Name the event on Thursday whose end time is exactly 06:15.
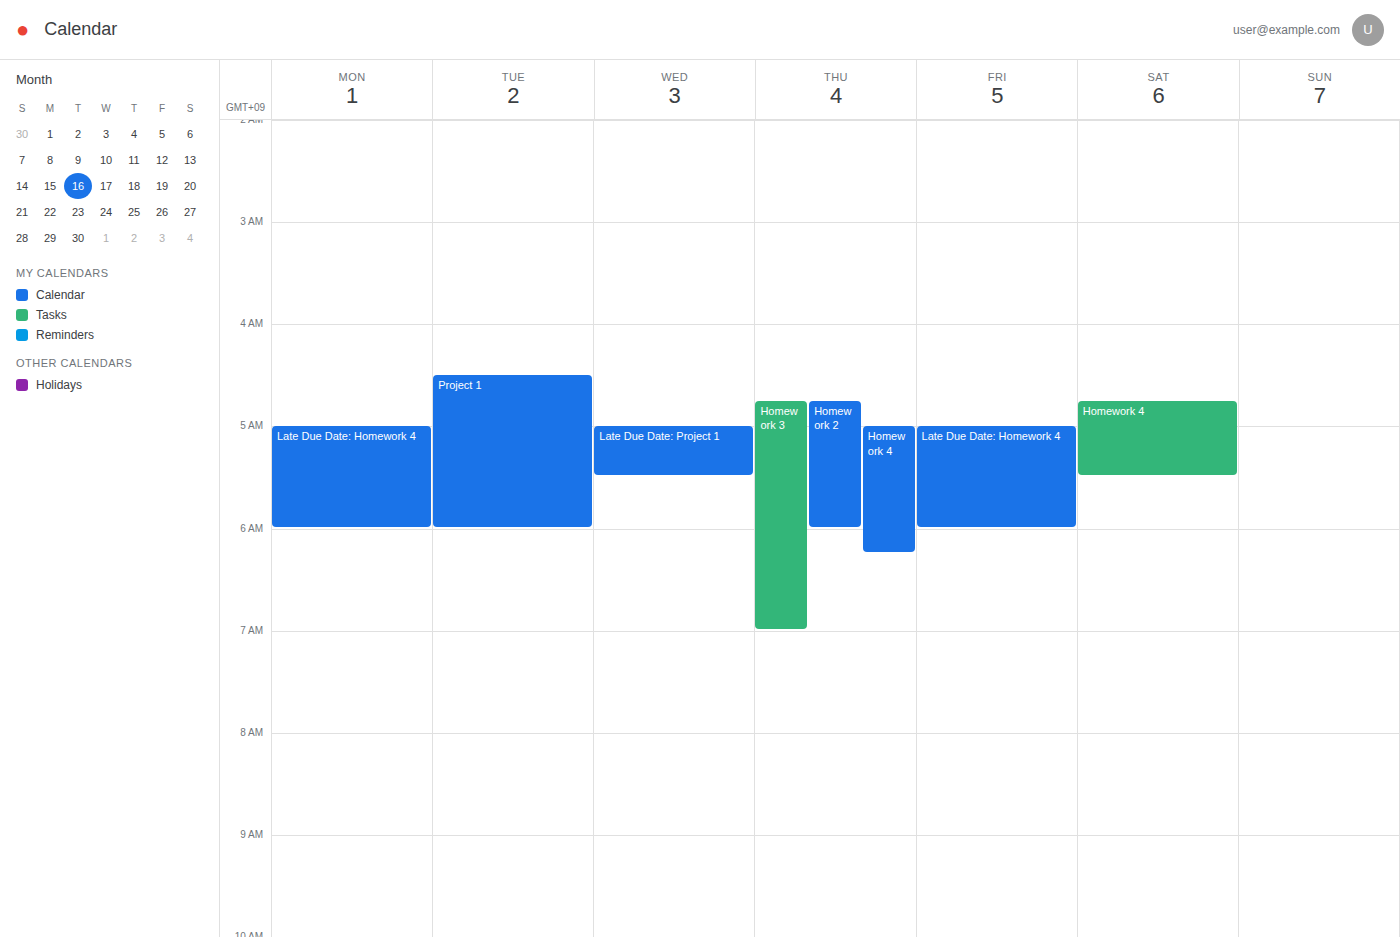
"Homework 4"